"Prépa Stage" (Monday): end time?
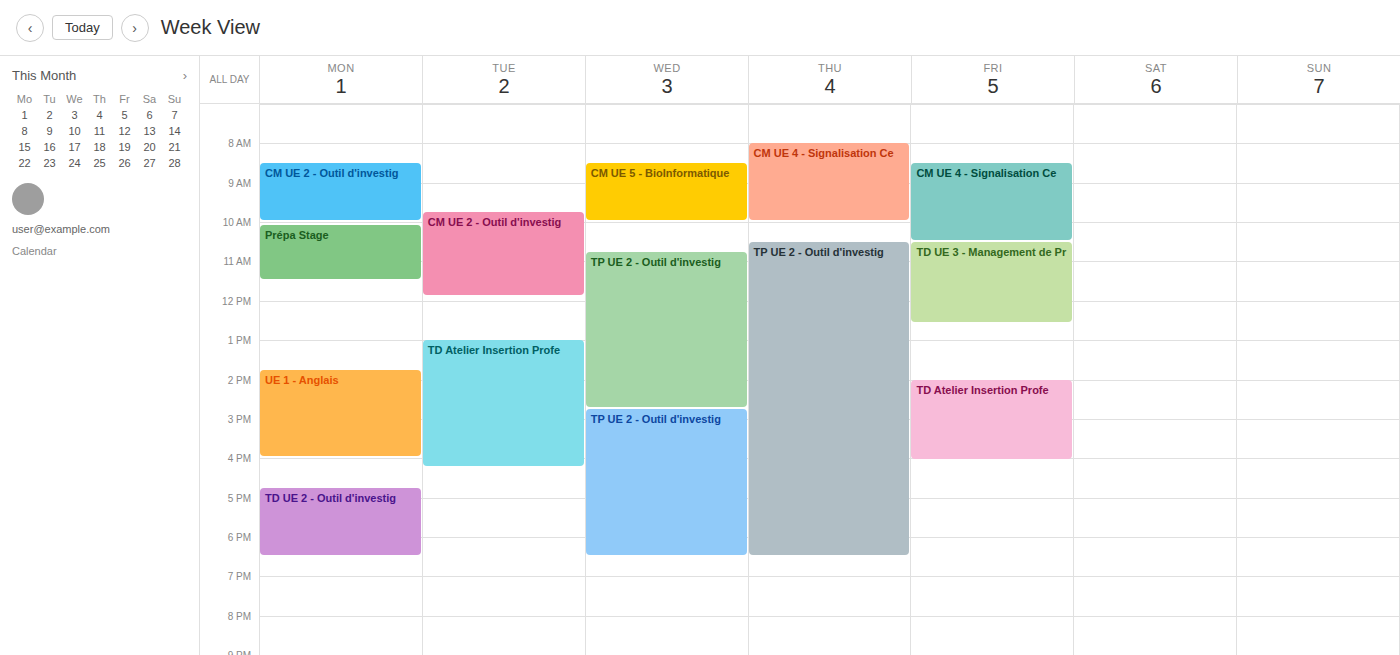
11:30